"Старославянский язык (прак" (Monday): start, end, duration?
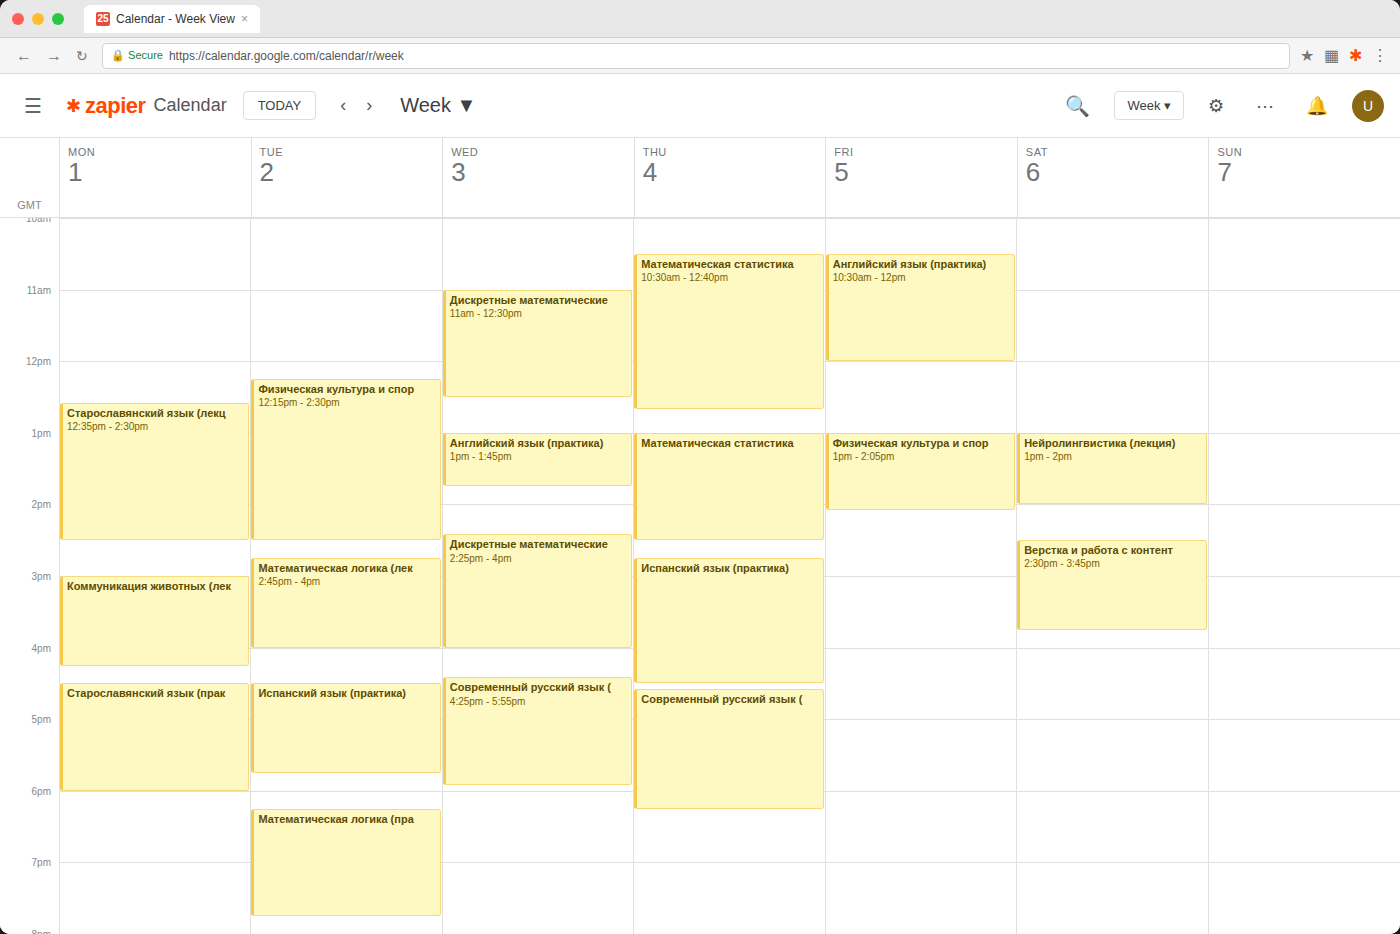
4:30 PM to 6:00 PM, 1 hour 30 minutes